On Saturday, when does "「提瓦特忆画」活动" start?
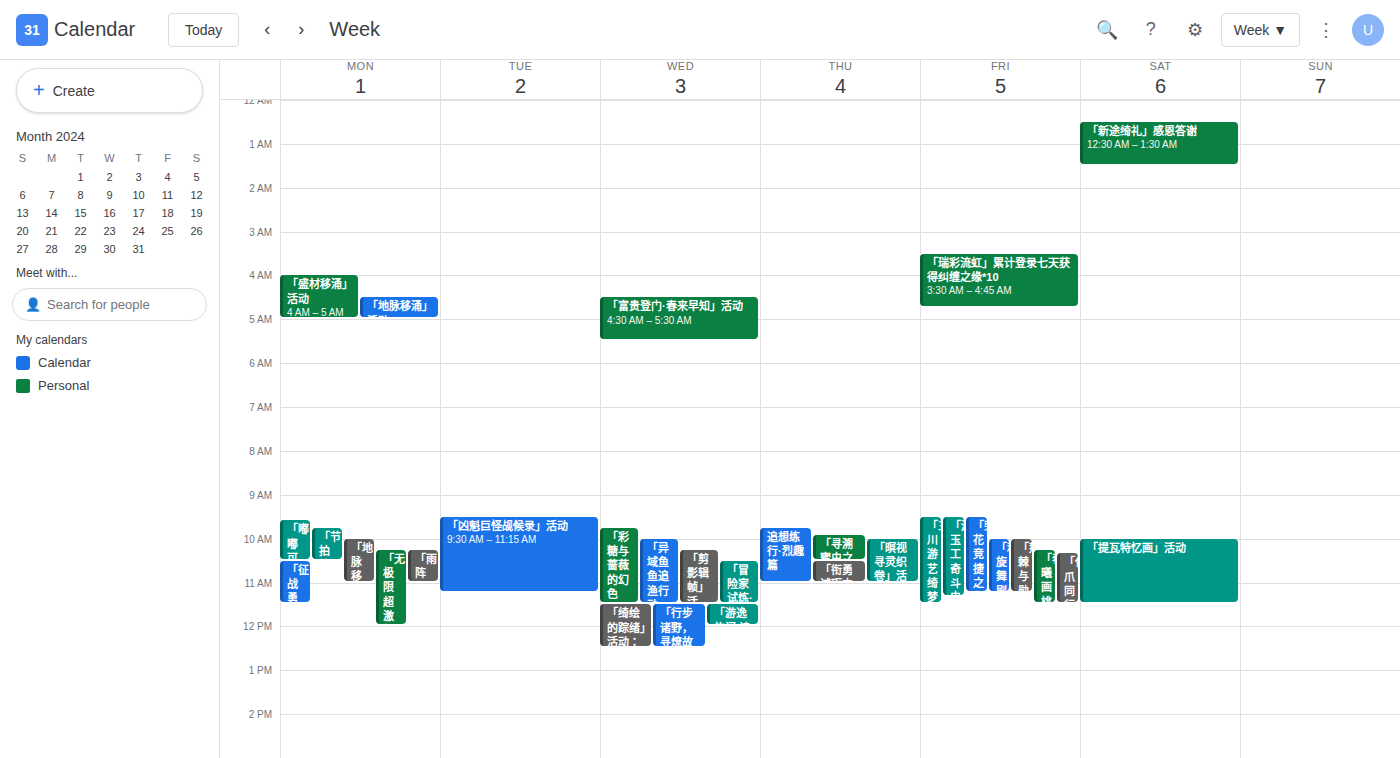
10:00 AM